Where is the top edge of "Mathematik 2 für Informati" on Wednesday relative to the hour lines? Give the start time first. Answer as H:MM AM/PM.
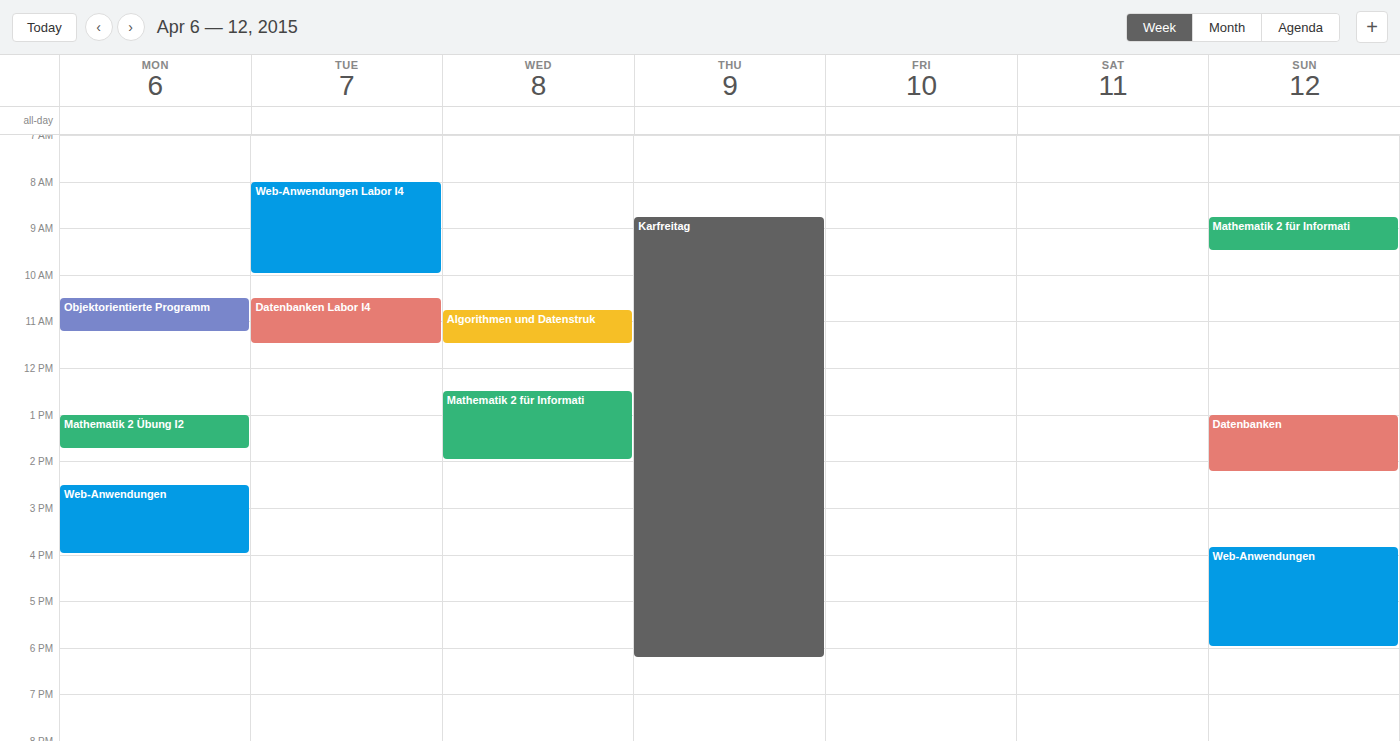
12:30 PM -- halfway between the 12 PM and 1 PM lines.